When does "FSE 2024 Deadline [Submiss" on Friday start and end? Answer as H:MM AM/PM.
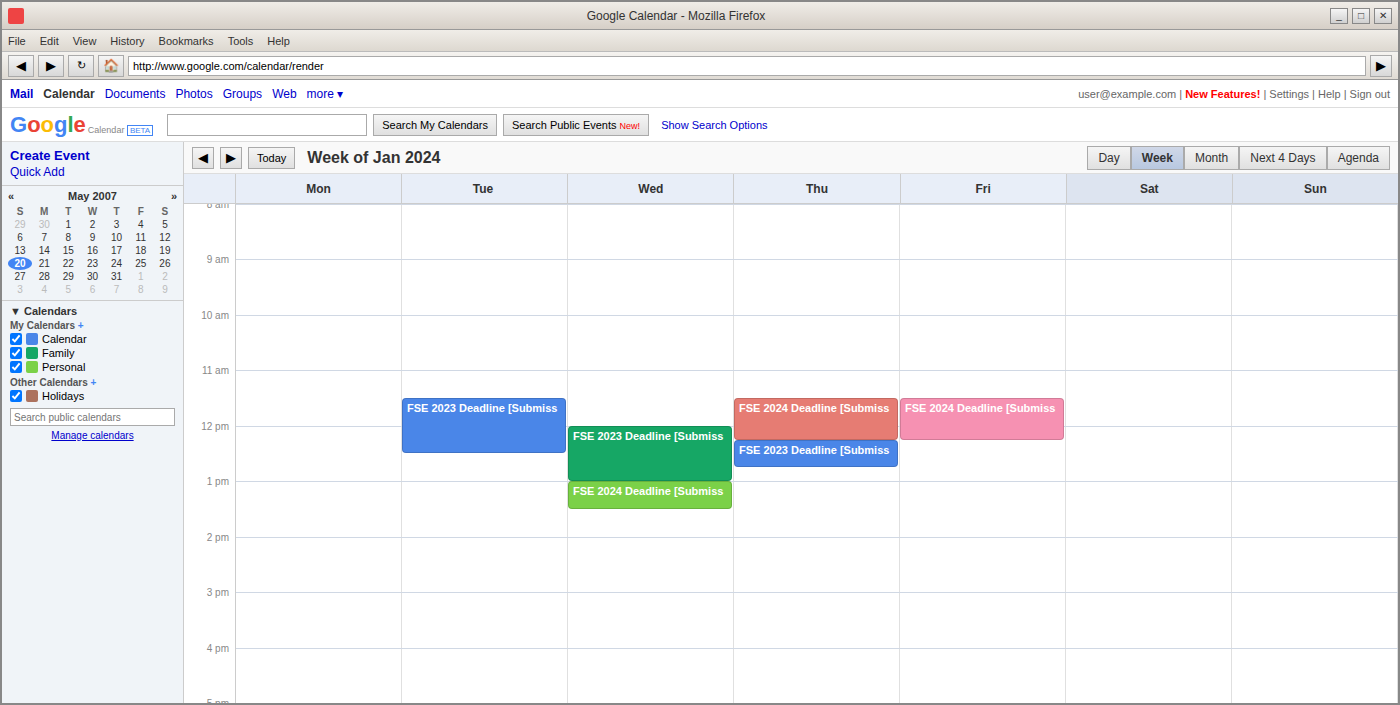
11:30 AM to 12:15 PM